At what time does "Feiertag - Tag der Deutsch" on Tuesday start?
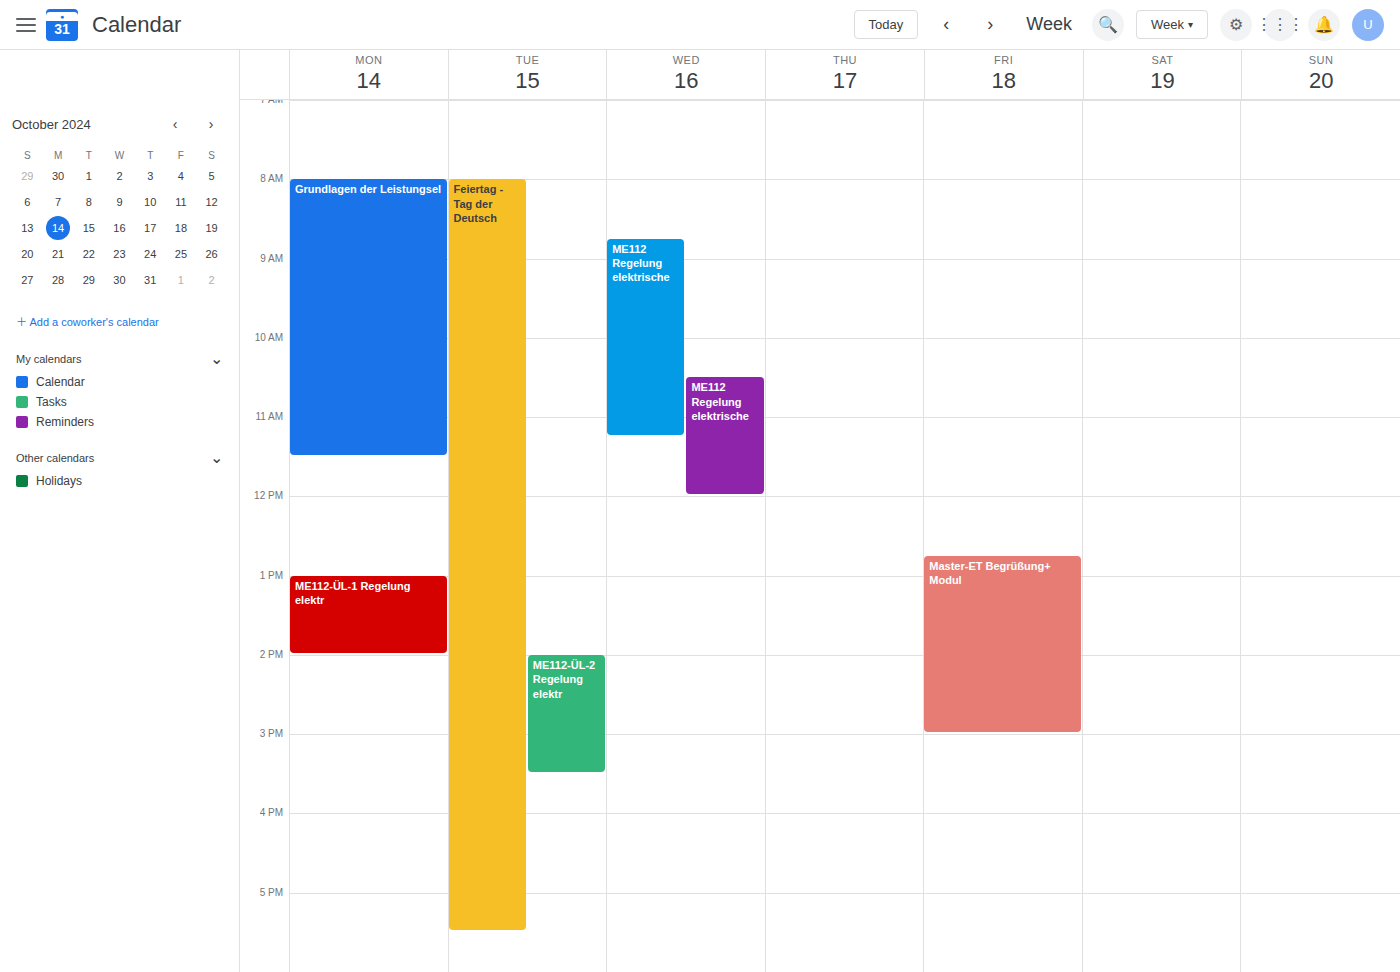
8:00 AM